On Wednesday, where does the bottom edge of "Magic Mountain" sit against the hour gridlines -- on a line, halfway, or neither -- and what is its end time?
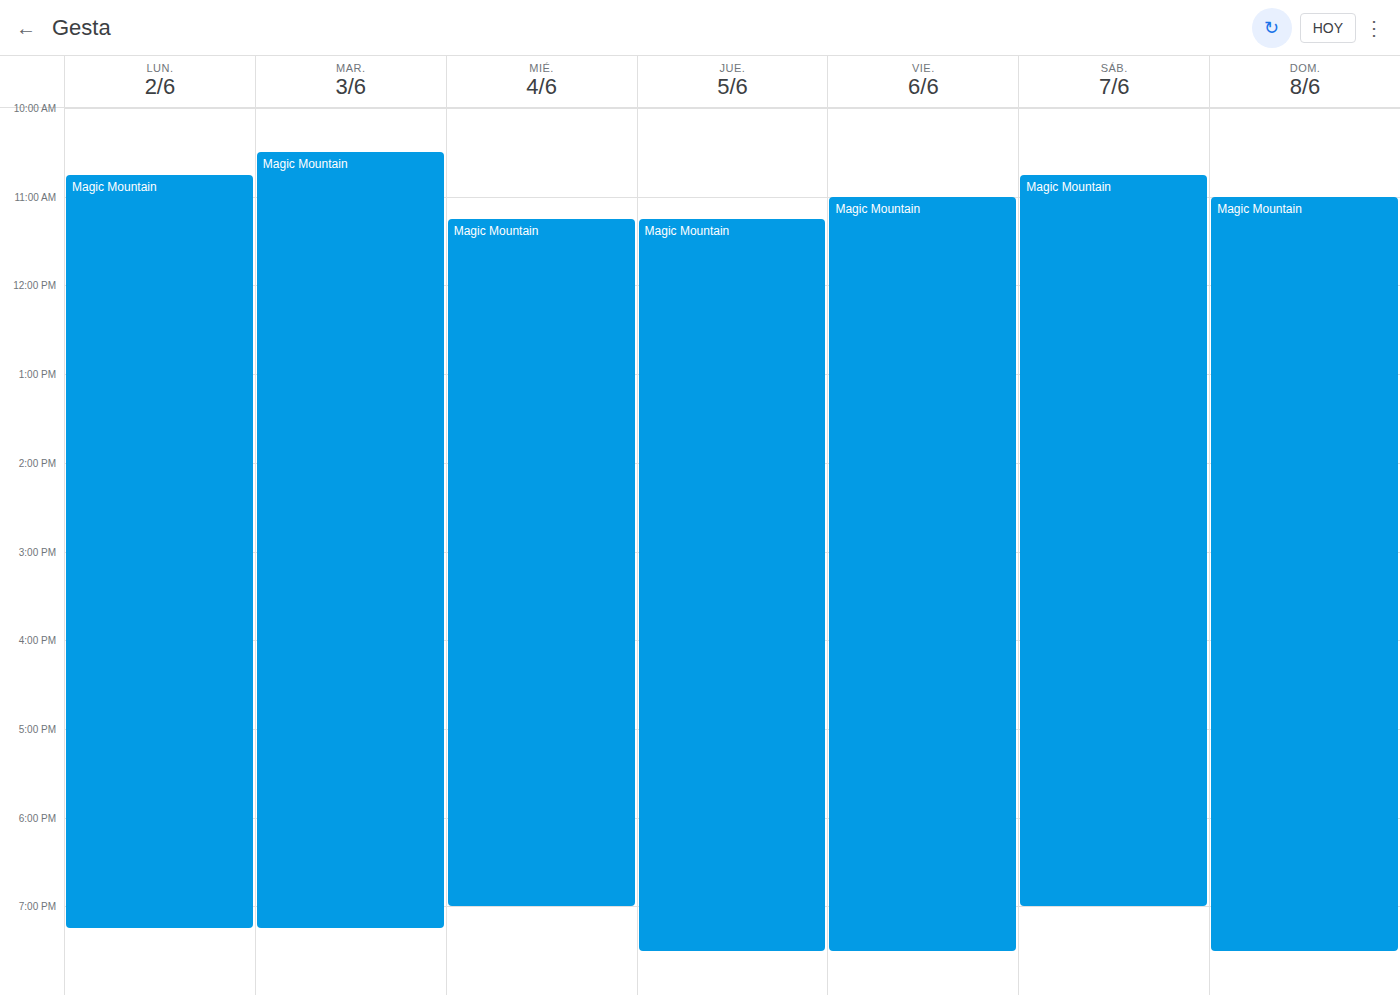
7:00 PM -- exactly on the 7 PM line.